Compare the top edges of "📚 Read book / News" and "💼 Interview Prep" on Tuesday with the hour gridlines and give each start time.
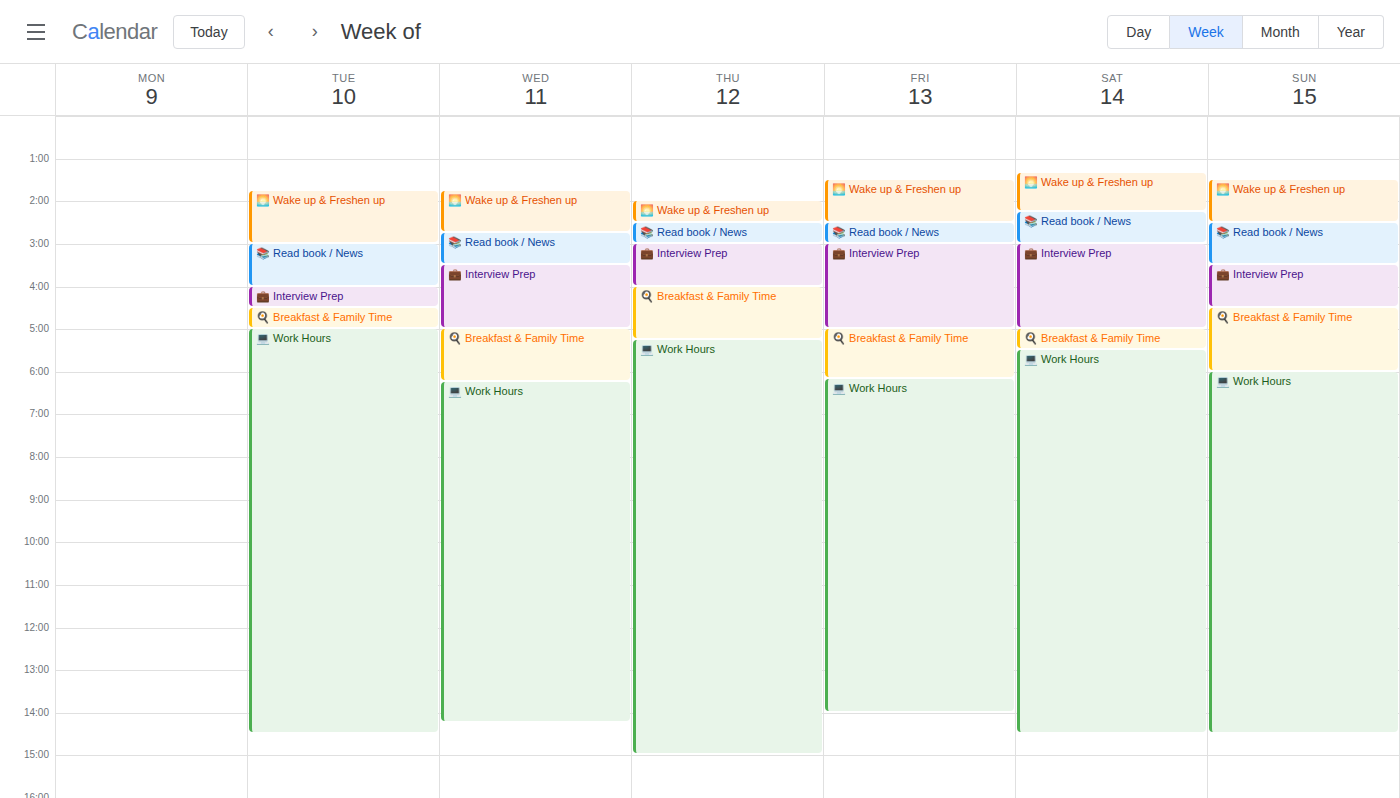
"📚 Read book / News": 3:00 AM, exactly on the 3 AM line. "💼 Interview Prep": 4:00 AM, exactly on the 4 AM line.